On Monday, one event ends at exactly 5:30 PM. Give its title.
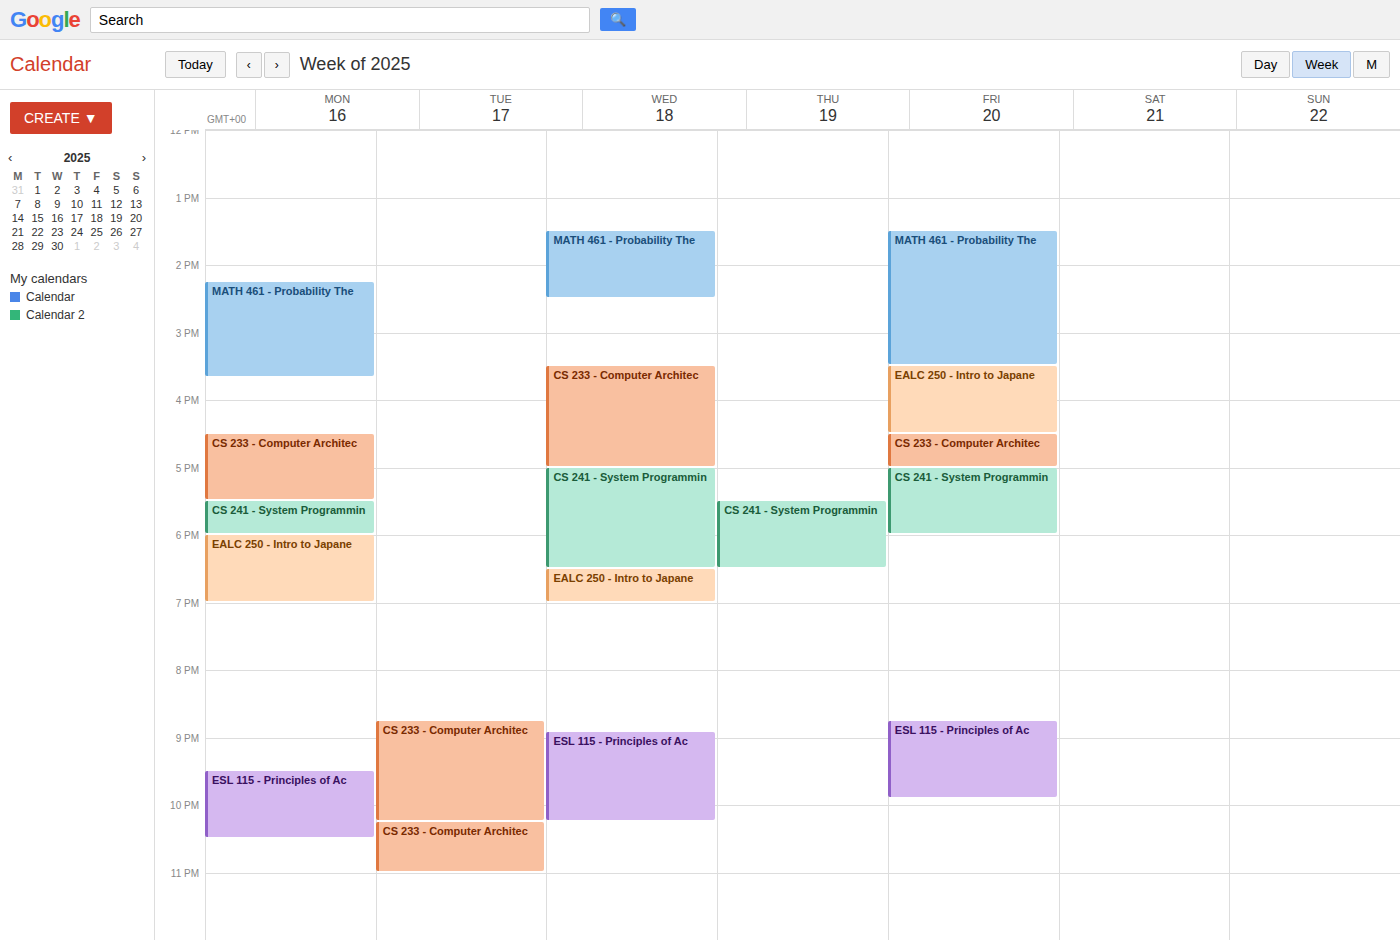
"CS 233 - Computer Architec"